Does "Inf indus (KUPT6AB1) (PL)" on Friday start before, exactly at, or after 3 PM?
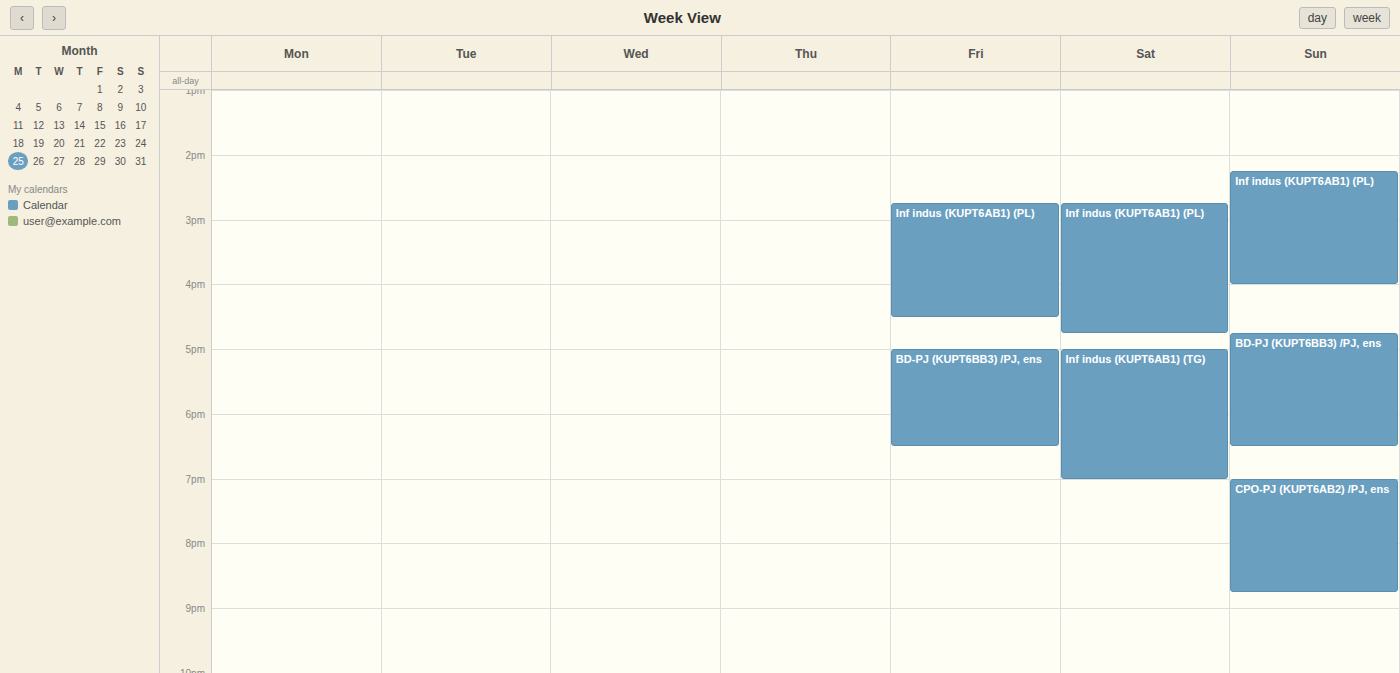
2:45 PM -- before 3 PM, 15 minutes above the 3 PM line.